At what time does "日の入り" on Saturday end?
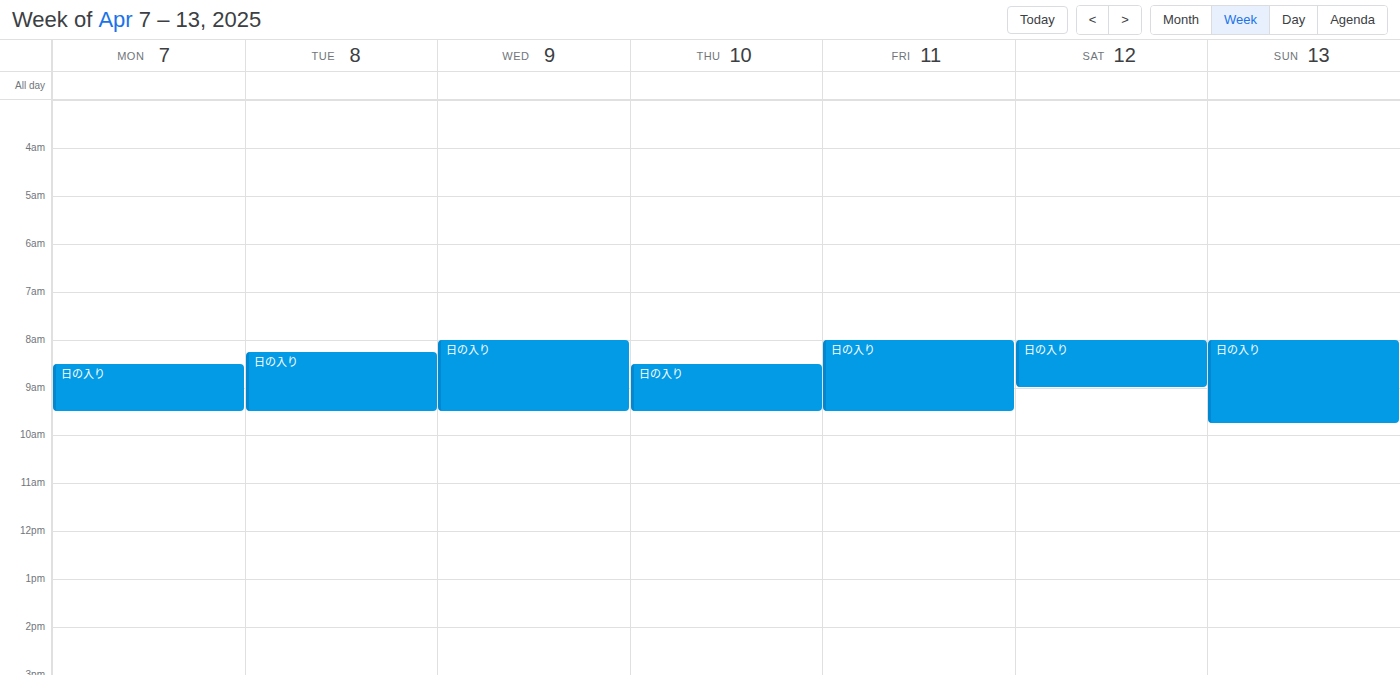
09:00